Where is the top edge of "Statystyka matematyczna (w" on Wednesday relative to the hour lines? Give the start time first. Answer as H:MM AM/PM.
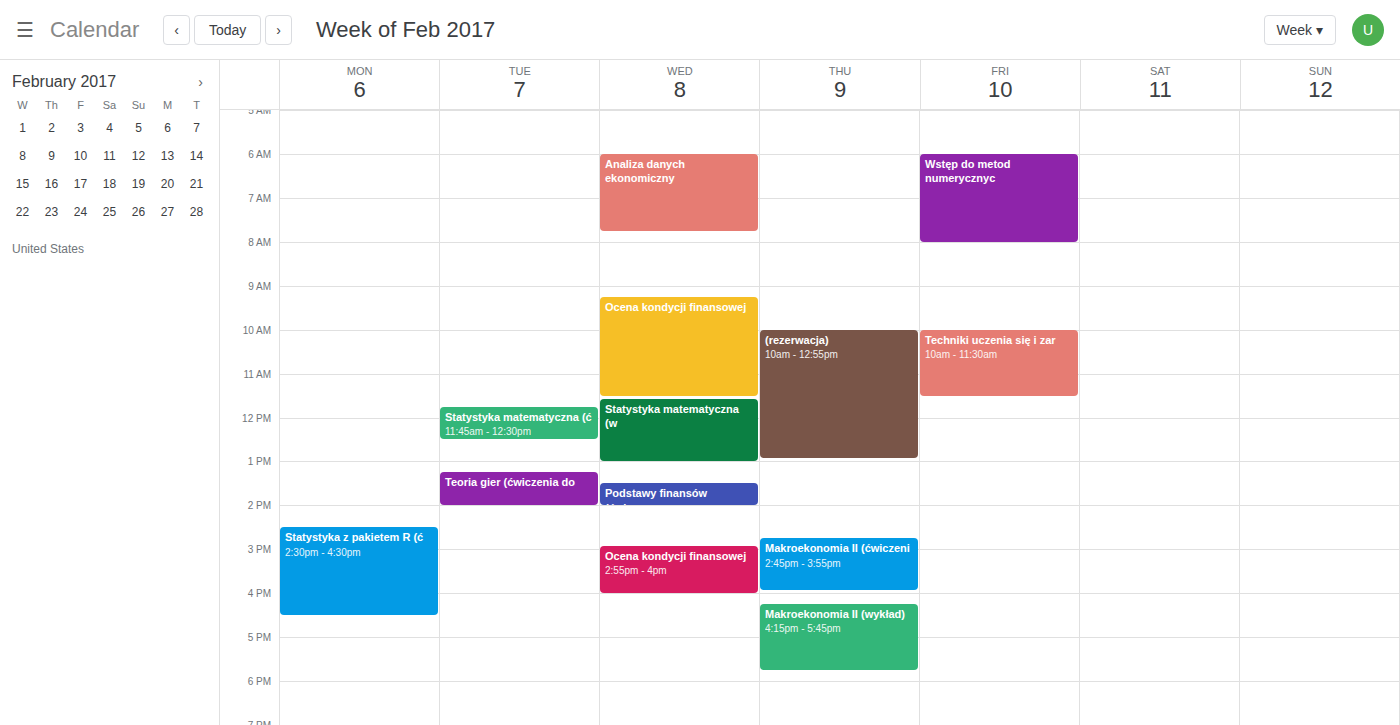
11:35 AM -- neither: 35 minutes below the 11 AM line and 25 minutes above the 12 PM line.